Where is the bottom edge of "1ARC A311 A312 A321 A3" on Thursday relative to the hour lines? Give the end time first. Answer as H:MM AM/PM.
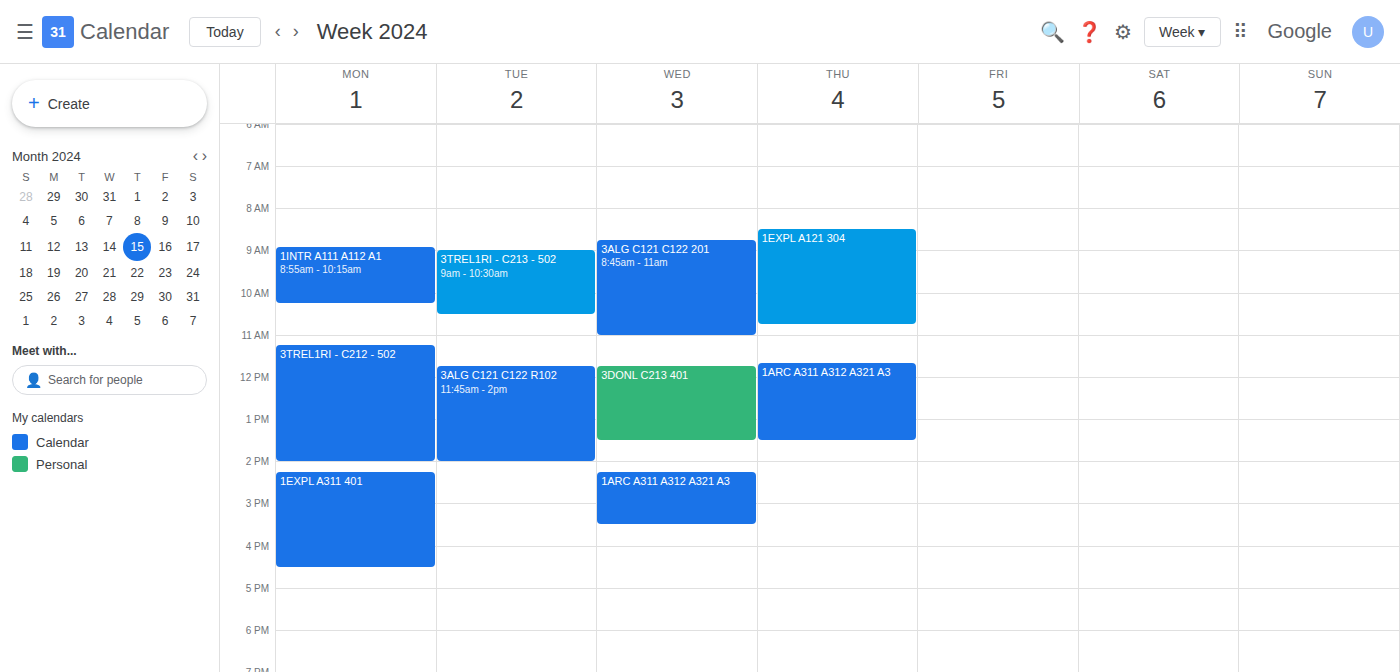
1:30 PM -- halfway between the 1 PM and 2 PM lines.